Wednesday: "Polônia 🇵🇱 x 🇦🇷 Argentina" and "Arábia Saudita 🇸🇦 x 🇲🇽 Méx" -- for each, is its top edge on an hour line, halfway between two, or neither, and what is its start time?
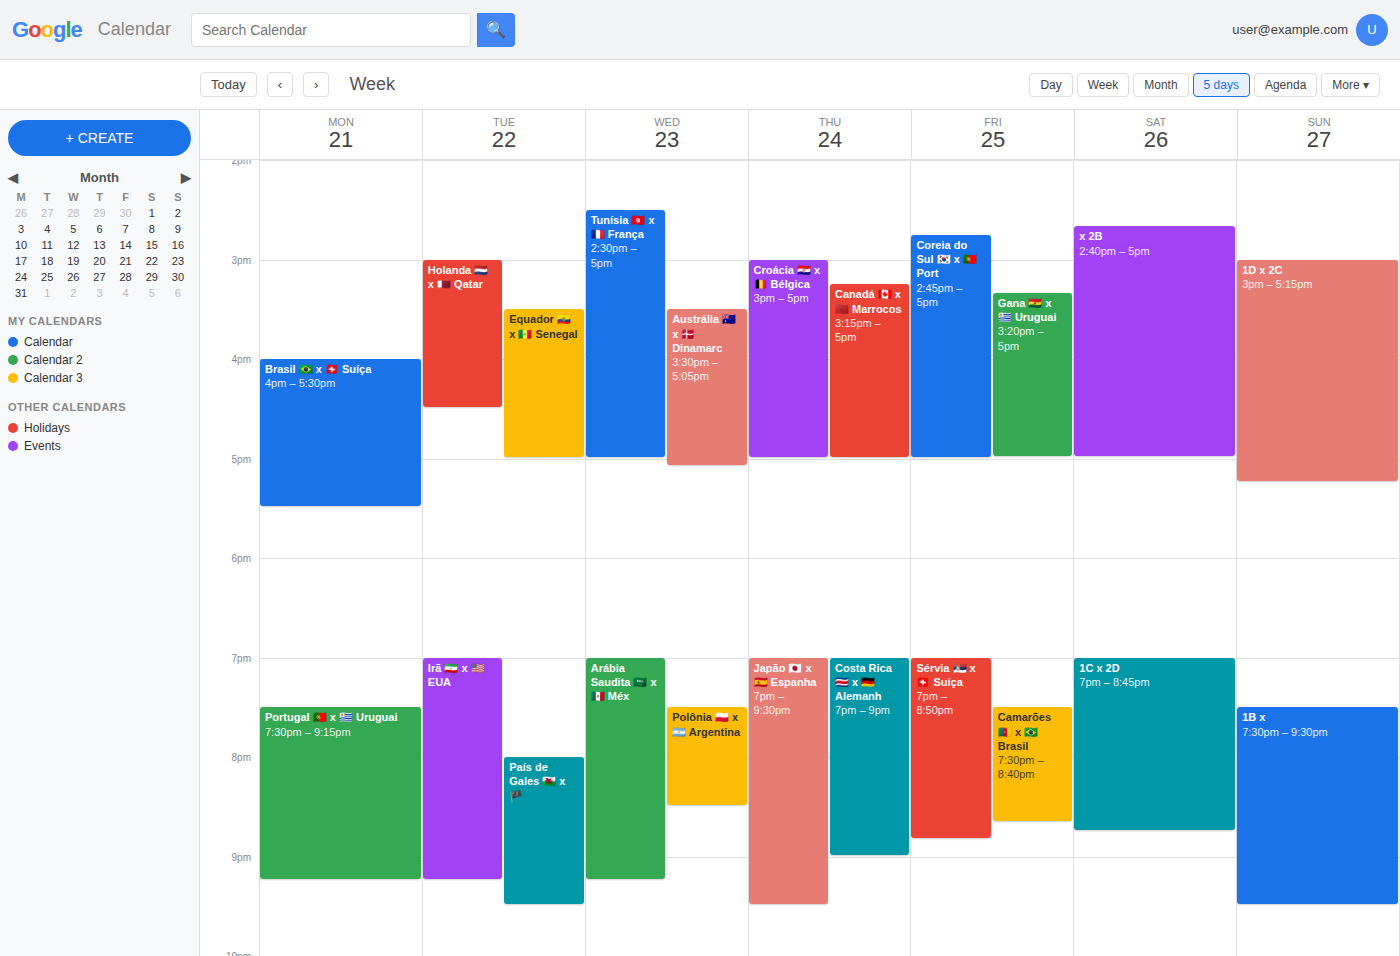
"Polônia 🇵🇱 x 🇦🇷 Argentina": 19:30, halfway between the 19:00 and 20:00 lines. "Arábia Saudita 🇸🇦 x 🇲🇽 Méx": 19:00, exactly on the 19:00 line.